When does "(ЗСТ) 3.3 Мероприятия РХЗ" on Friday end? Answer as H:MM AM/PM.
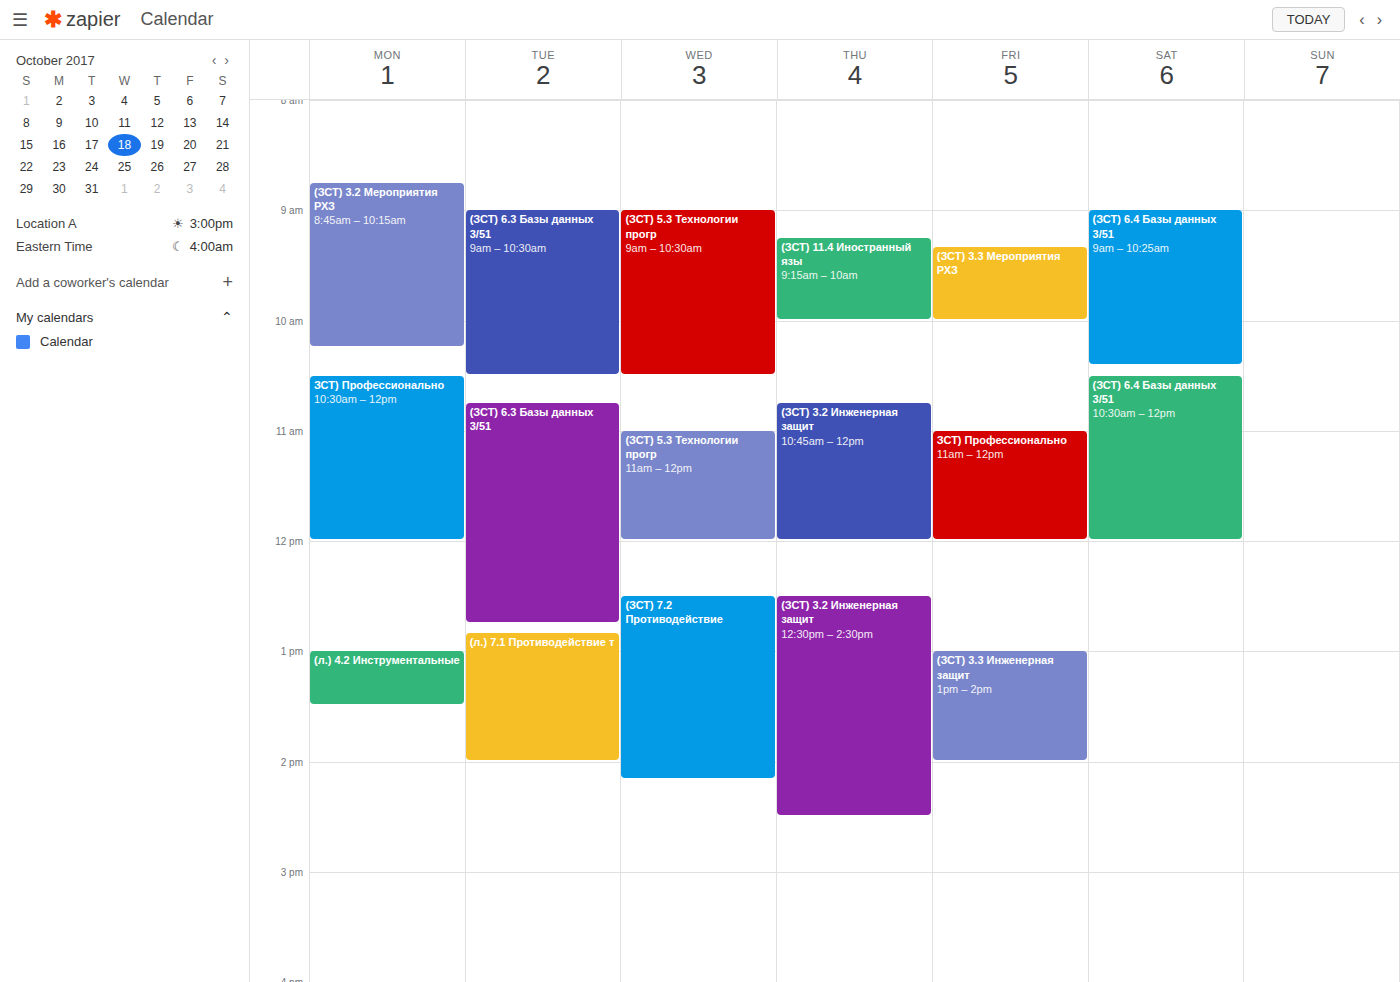
10:00 AM